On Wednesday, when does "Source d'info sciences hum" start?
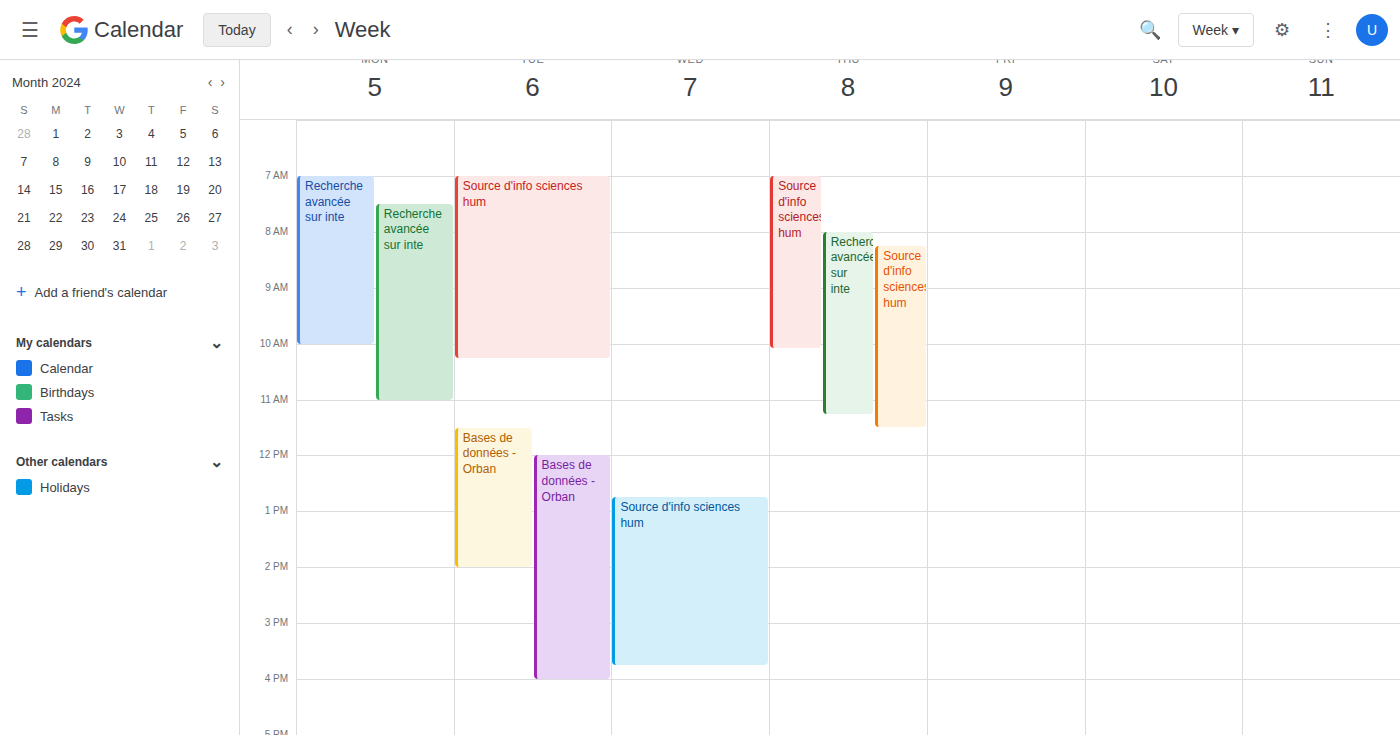
12:45 PM